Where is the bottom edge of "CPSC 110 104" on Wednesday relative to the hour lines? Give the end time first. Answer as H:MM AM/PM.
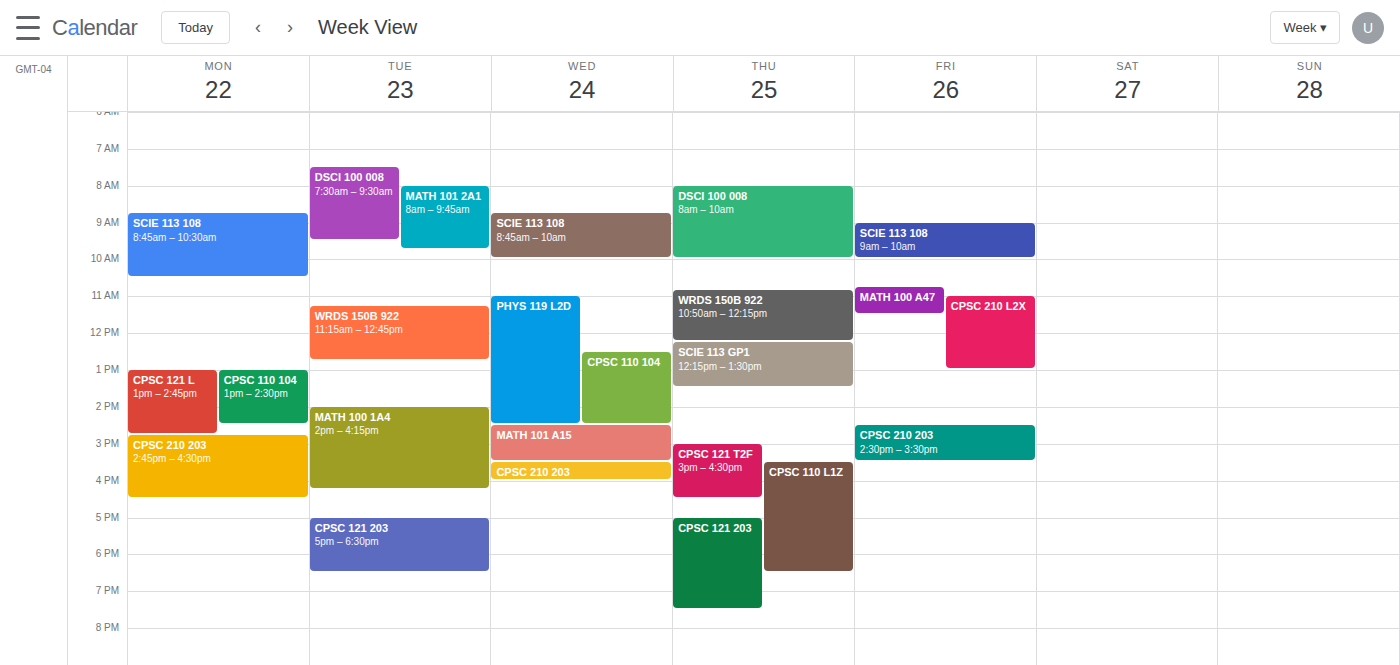
2:30 PM -- halfway between the 2 PM and 3 PM lines.